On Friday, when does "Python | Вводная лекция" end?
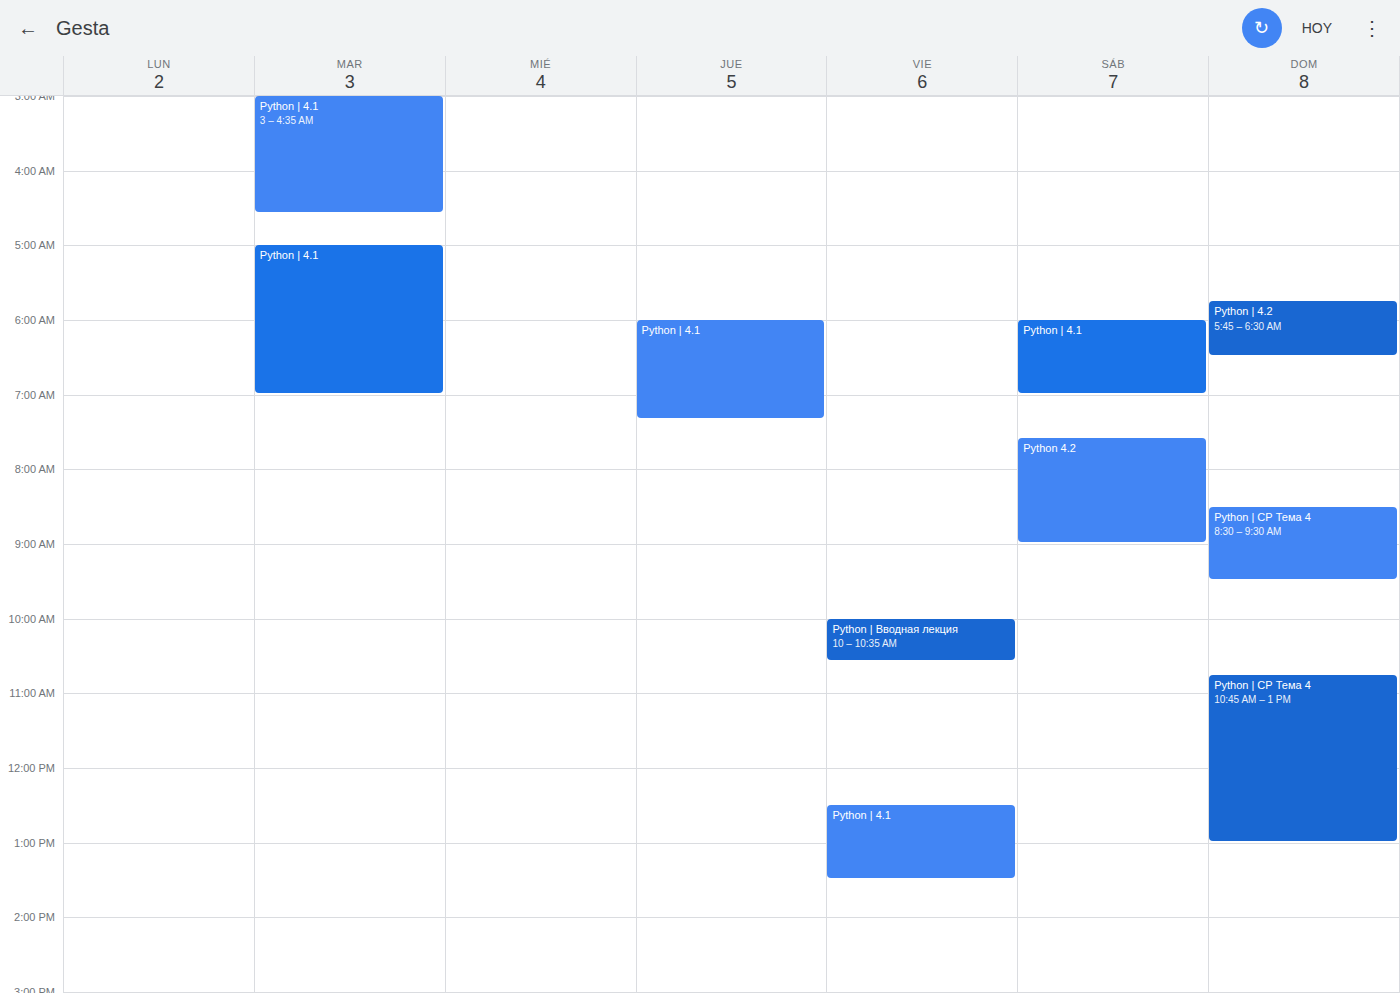
10:35 AM